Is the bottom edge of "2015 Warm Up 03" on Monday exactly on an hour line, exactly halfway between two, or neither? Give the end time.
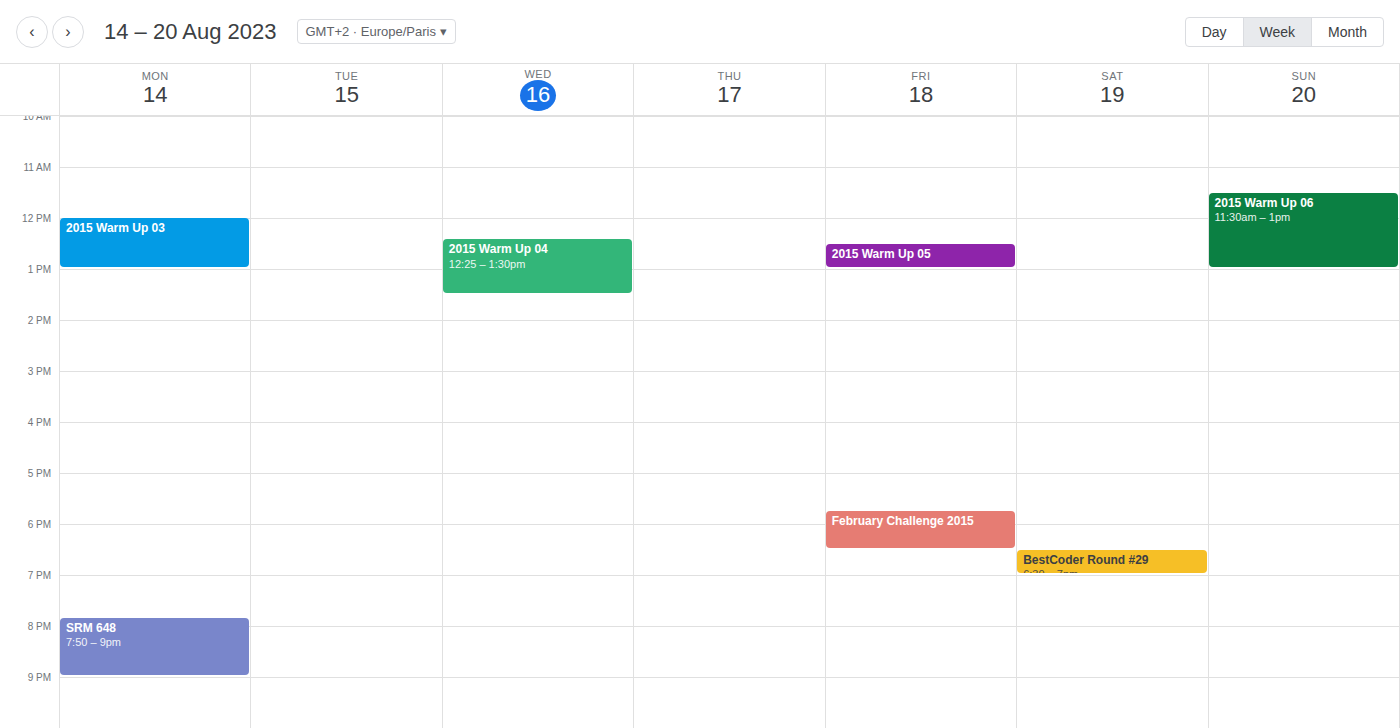
1:00 PM -- exactly on the 1 PM line.